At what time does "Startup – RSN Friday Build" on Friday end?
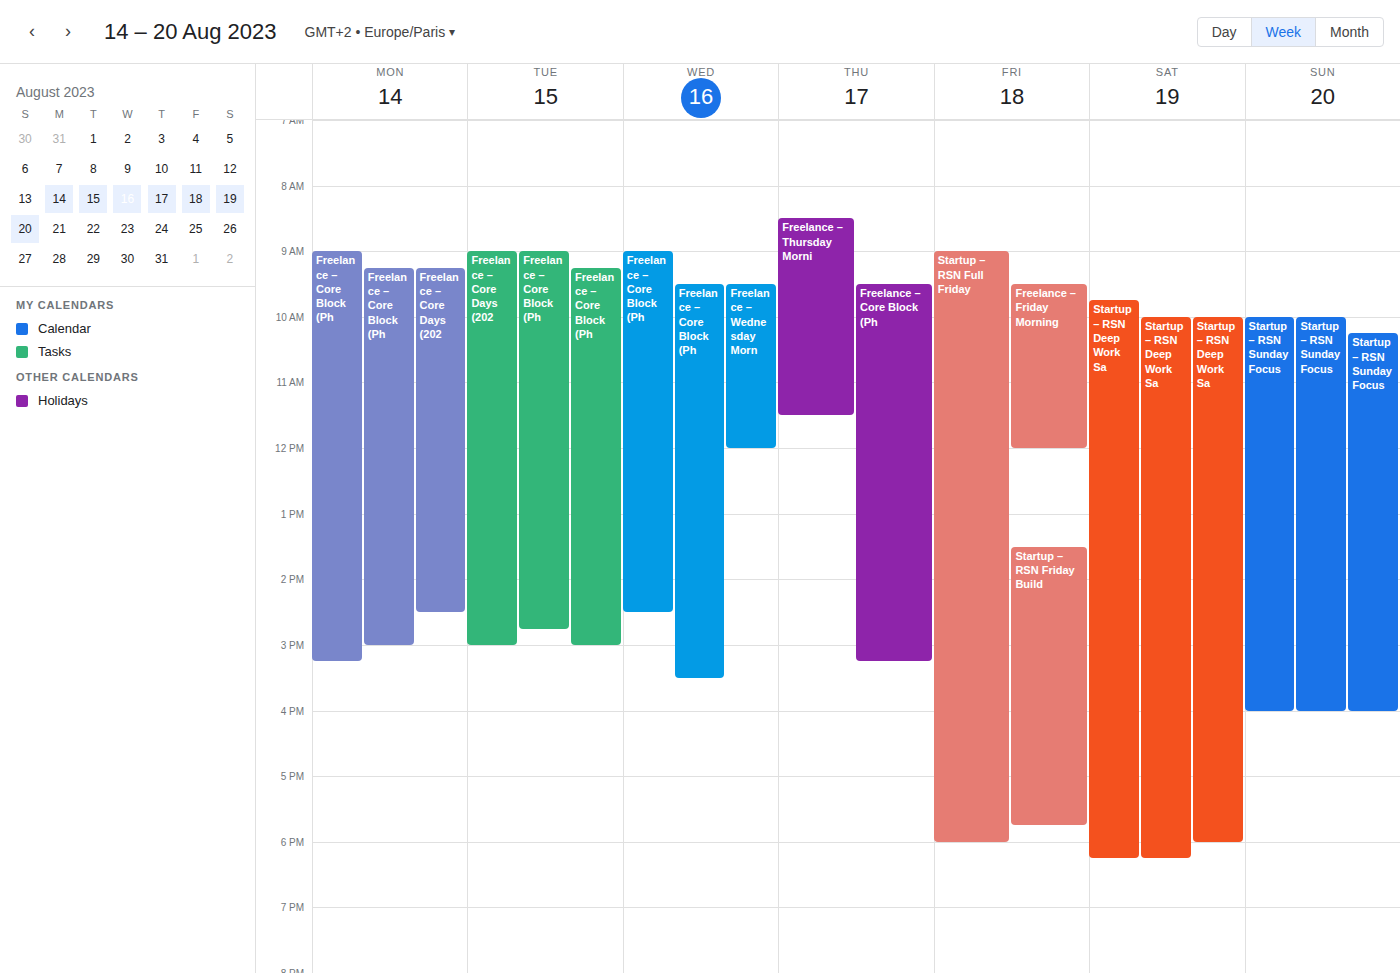
5:45 PM